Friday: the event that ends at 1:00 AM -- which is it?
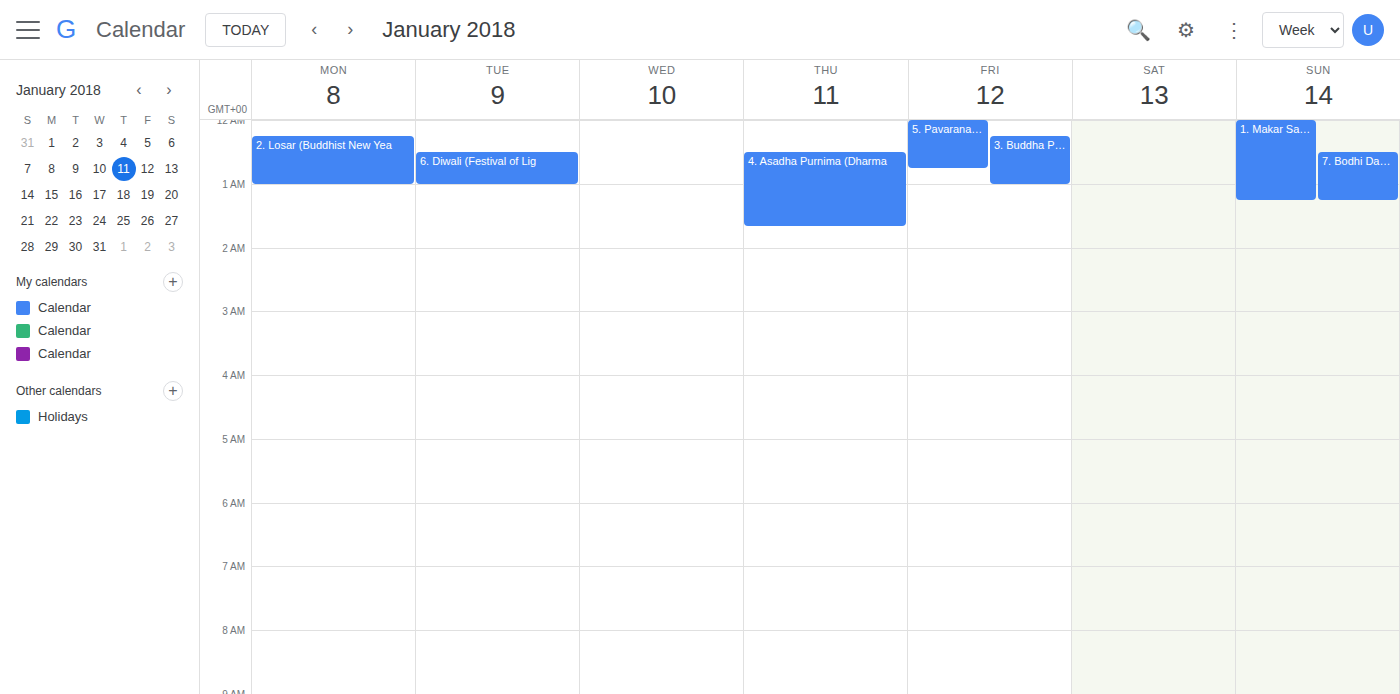
"3. Buddha Purnima (Buddha'"